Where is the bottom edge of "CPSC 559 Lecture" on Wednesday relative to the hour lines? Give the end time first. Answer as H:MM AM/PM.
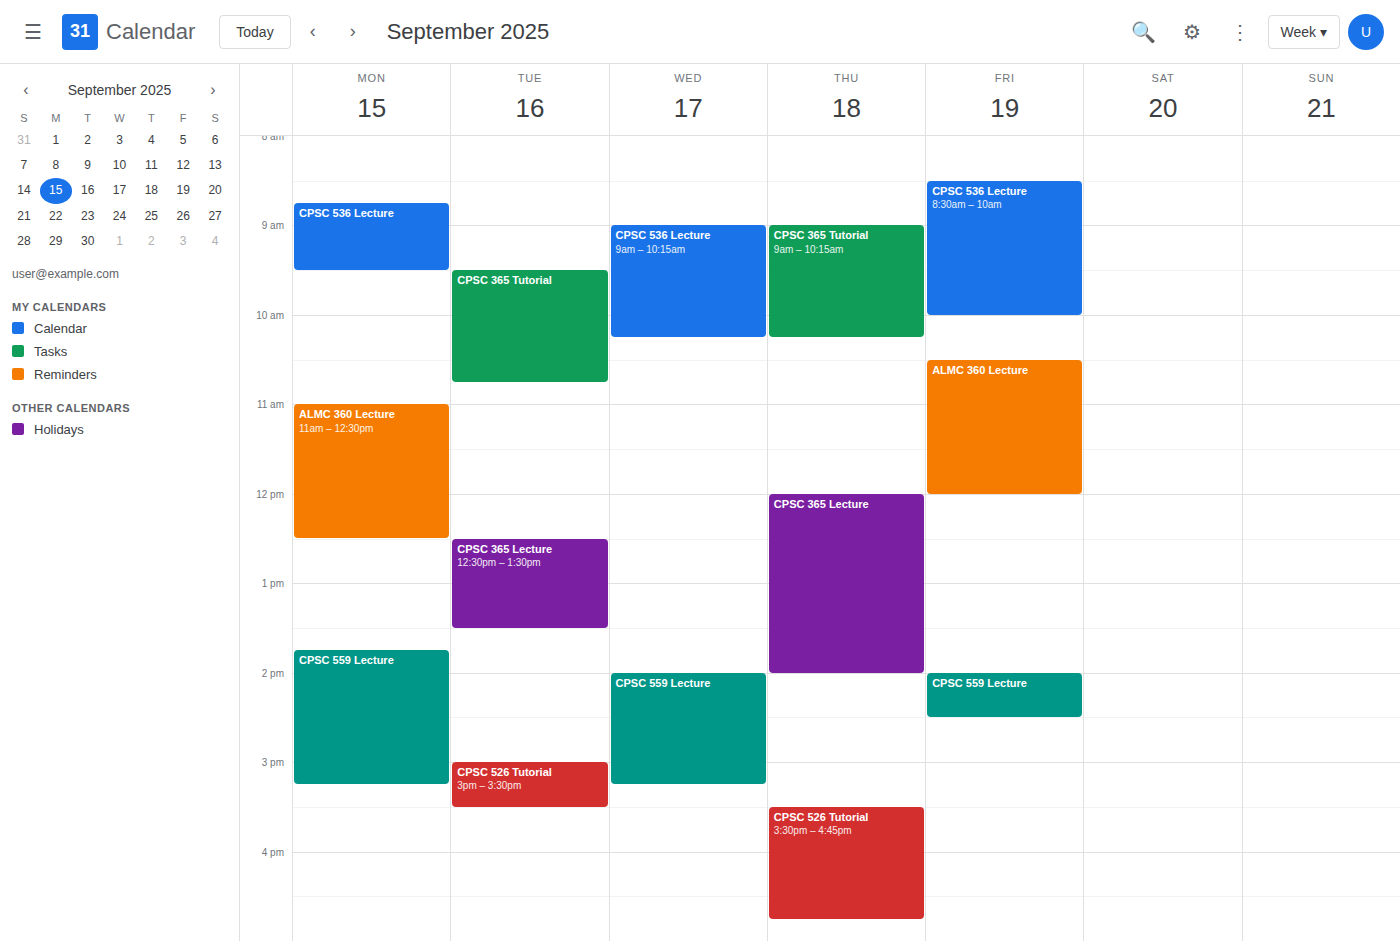
3:15 PM -- neither: a quarter of the way from the 3 PM line to the 4 PM line.